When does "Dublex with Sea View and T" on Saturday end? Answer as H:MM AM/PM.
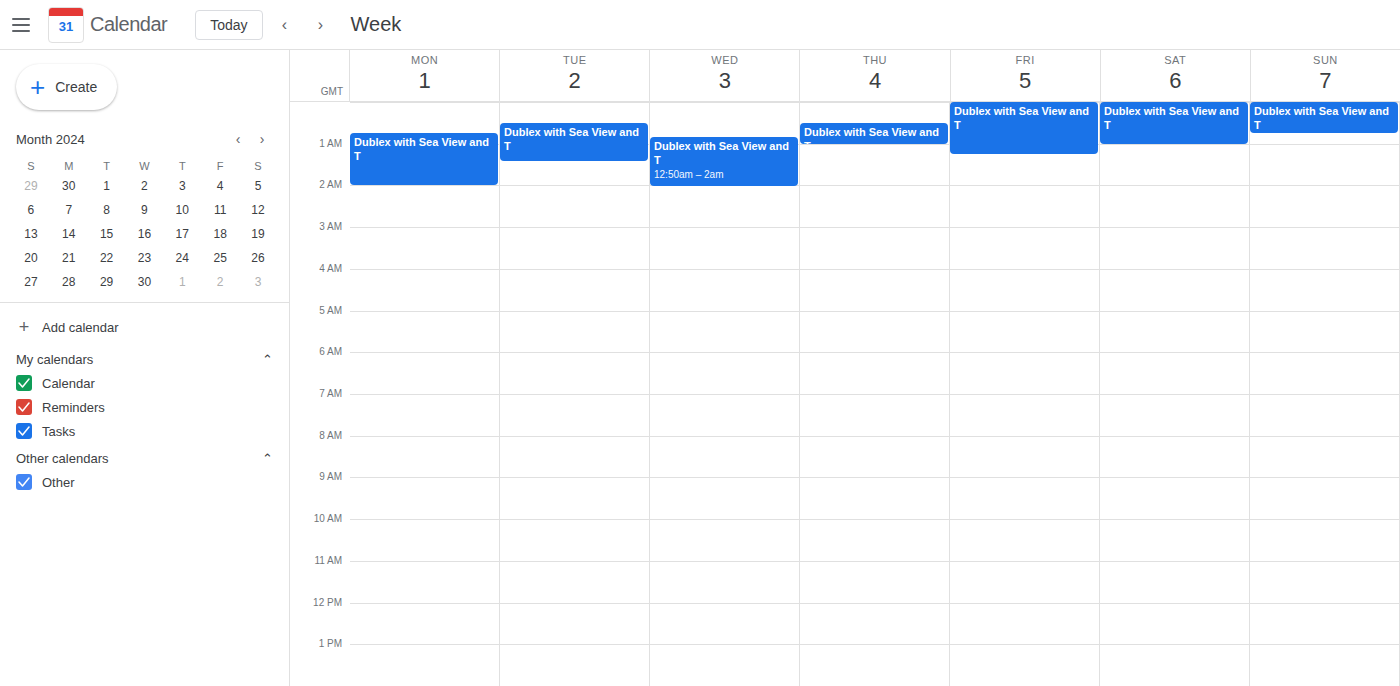
1:00 AM